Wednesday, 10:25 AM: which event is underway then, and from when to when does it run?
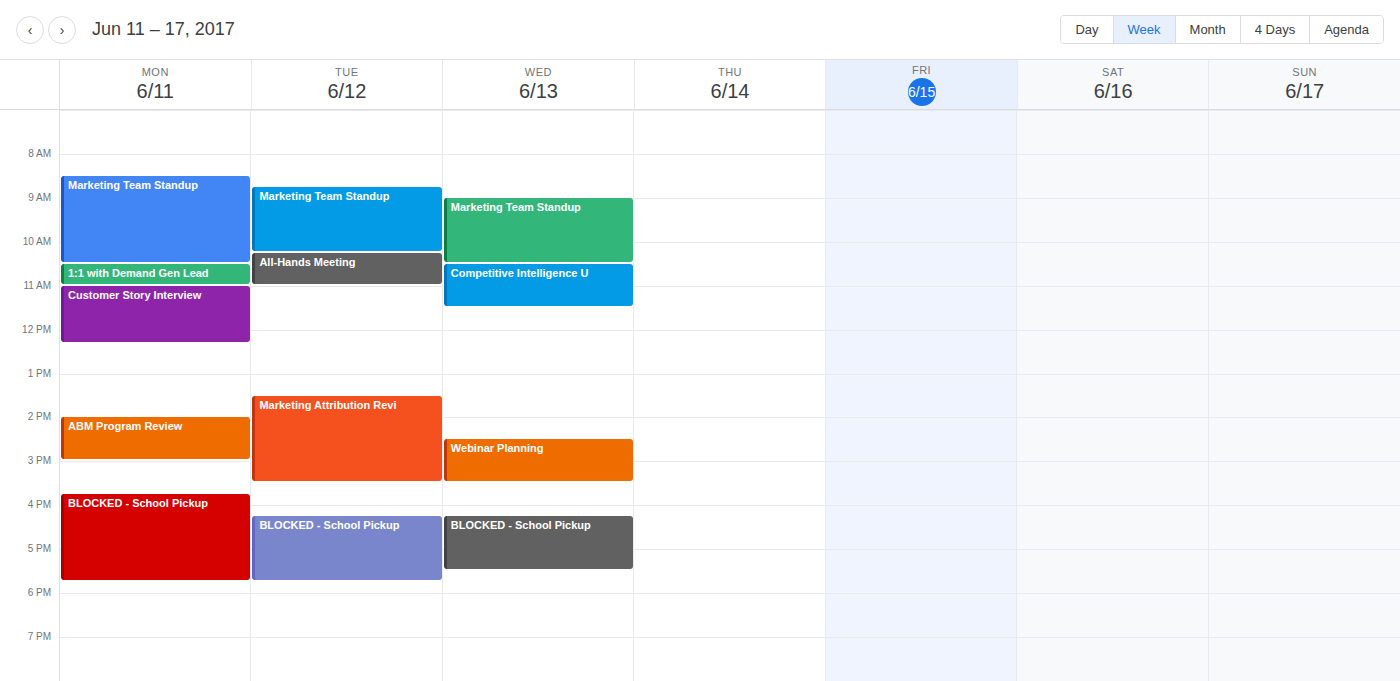
"Marketing Team Standup", 9:00 AM to 10:30 AM